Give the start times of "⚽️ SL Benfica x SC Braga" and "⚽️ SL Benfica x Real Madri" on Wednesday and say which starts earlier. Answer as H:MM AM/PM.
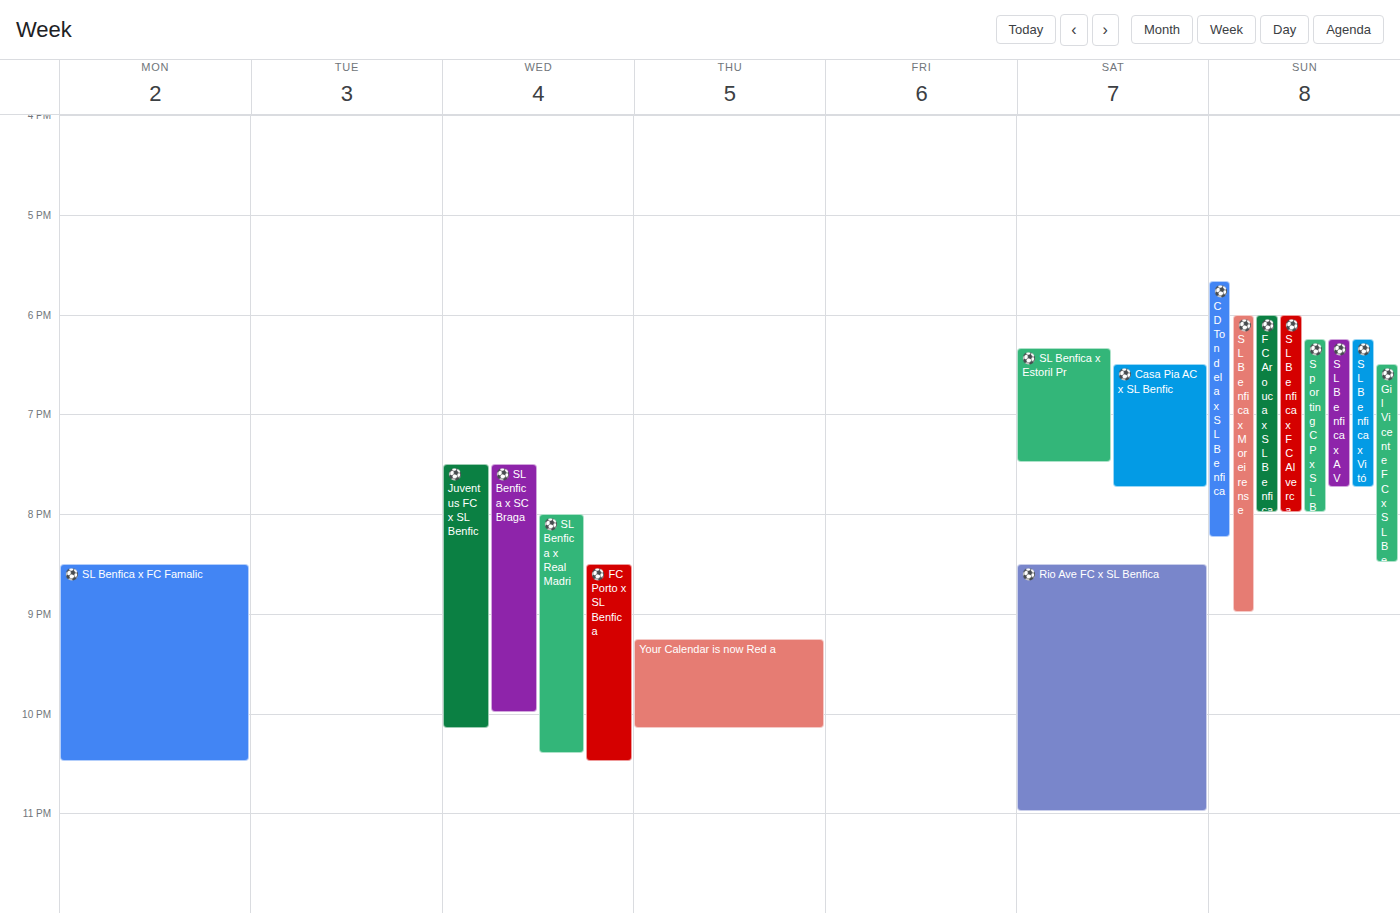
"⚽️ SL Benfica x SC Braga" 7:30 PM; "⚽️ SL Benfica x Real Madri" 8:00 PM.